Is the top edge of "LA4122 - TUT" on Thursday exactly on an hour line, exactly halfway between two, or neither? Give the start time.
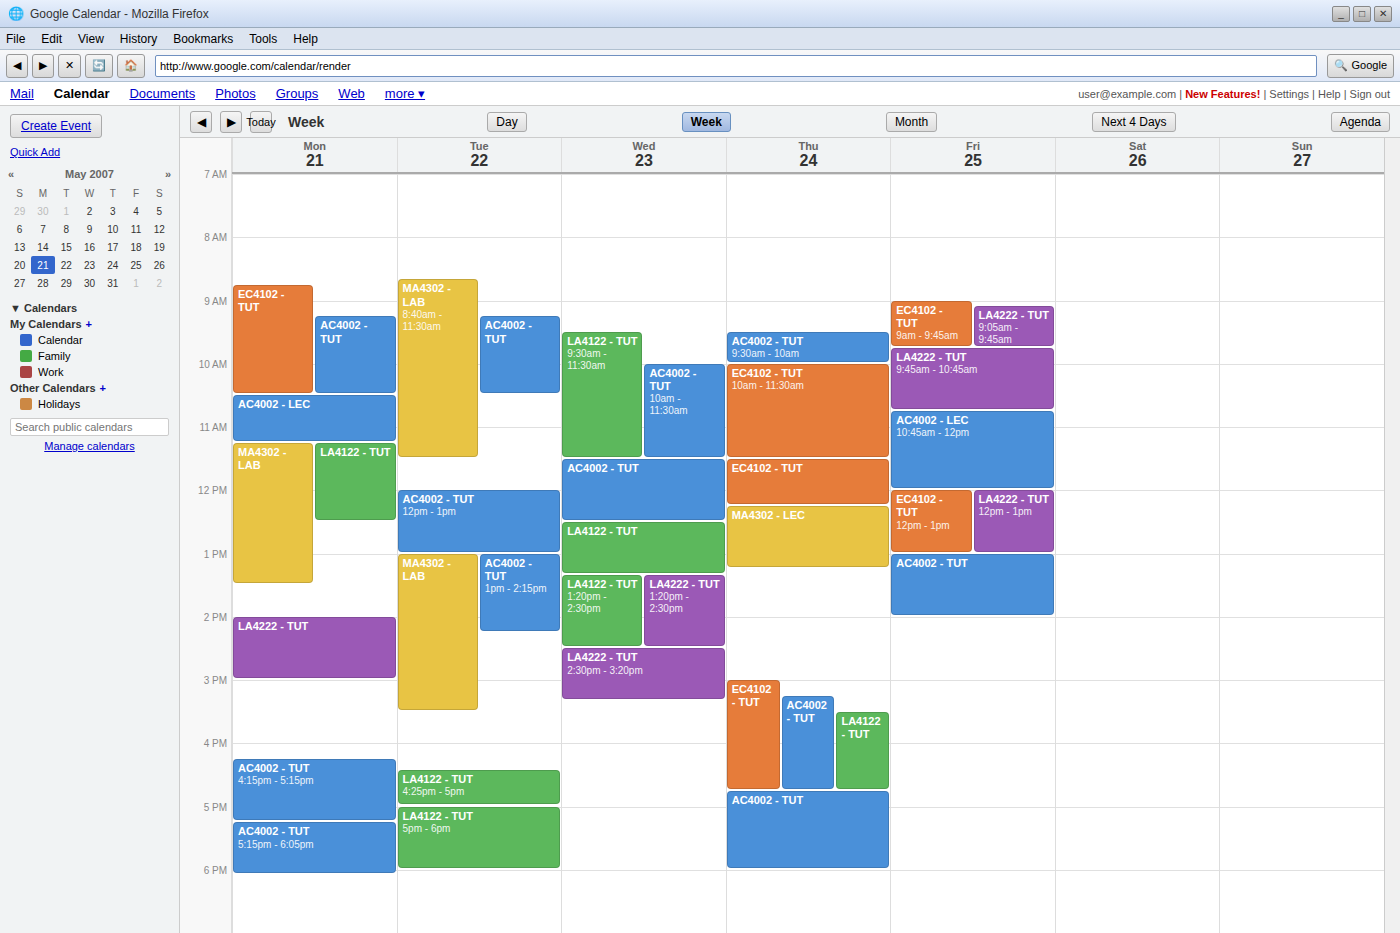
3:30 PM -- halfway between the 3 PM and 4 PM lines.